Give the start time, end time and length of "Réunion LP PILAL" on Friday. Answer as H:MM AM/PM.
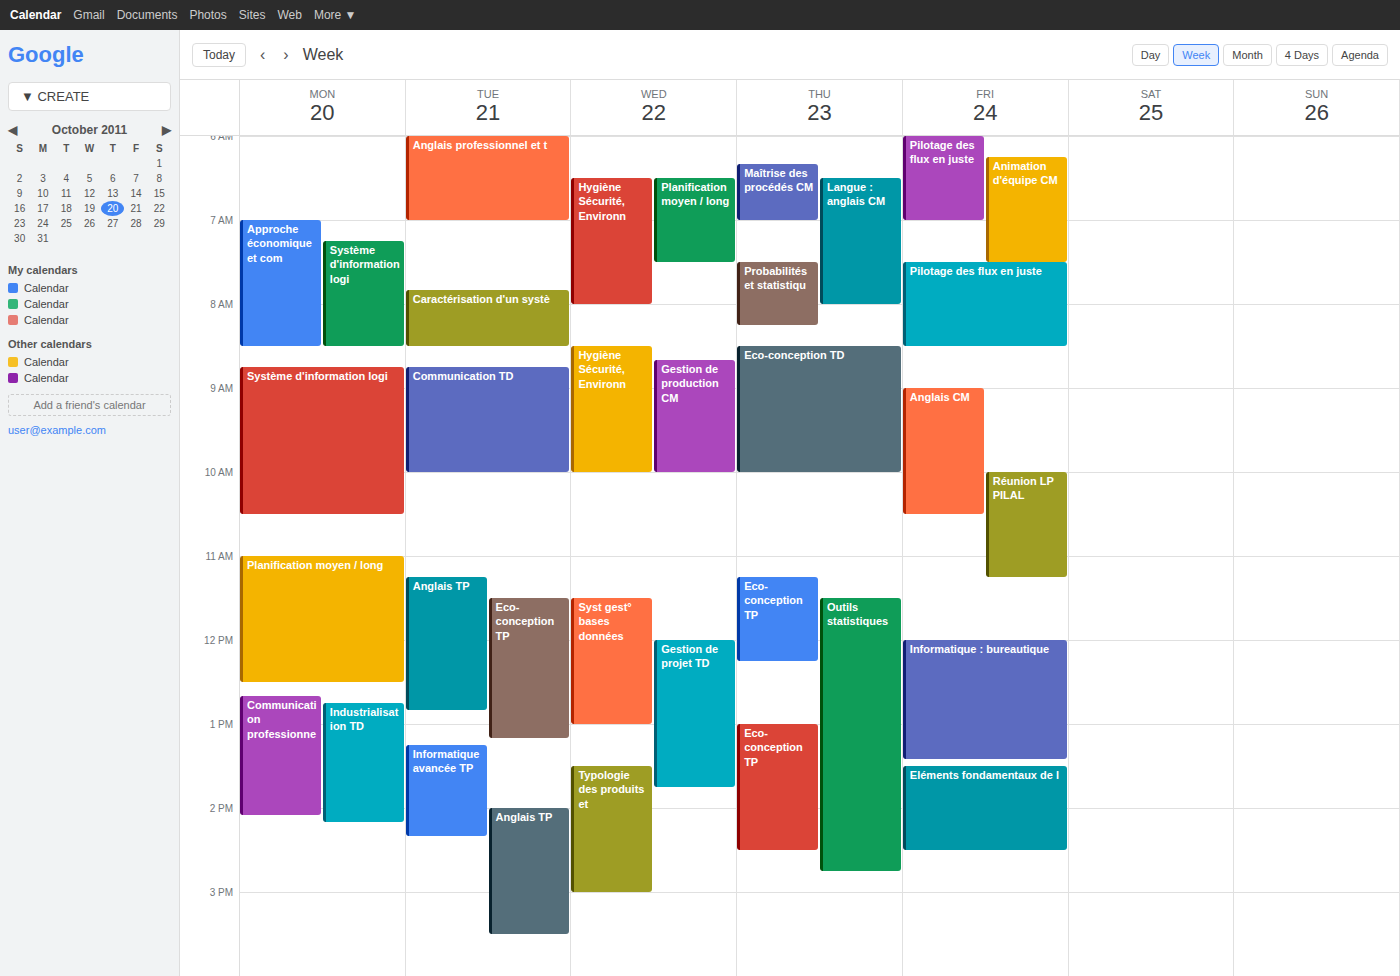
10:00 AM to 11:15 AM, 1 hour 15 minutes